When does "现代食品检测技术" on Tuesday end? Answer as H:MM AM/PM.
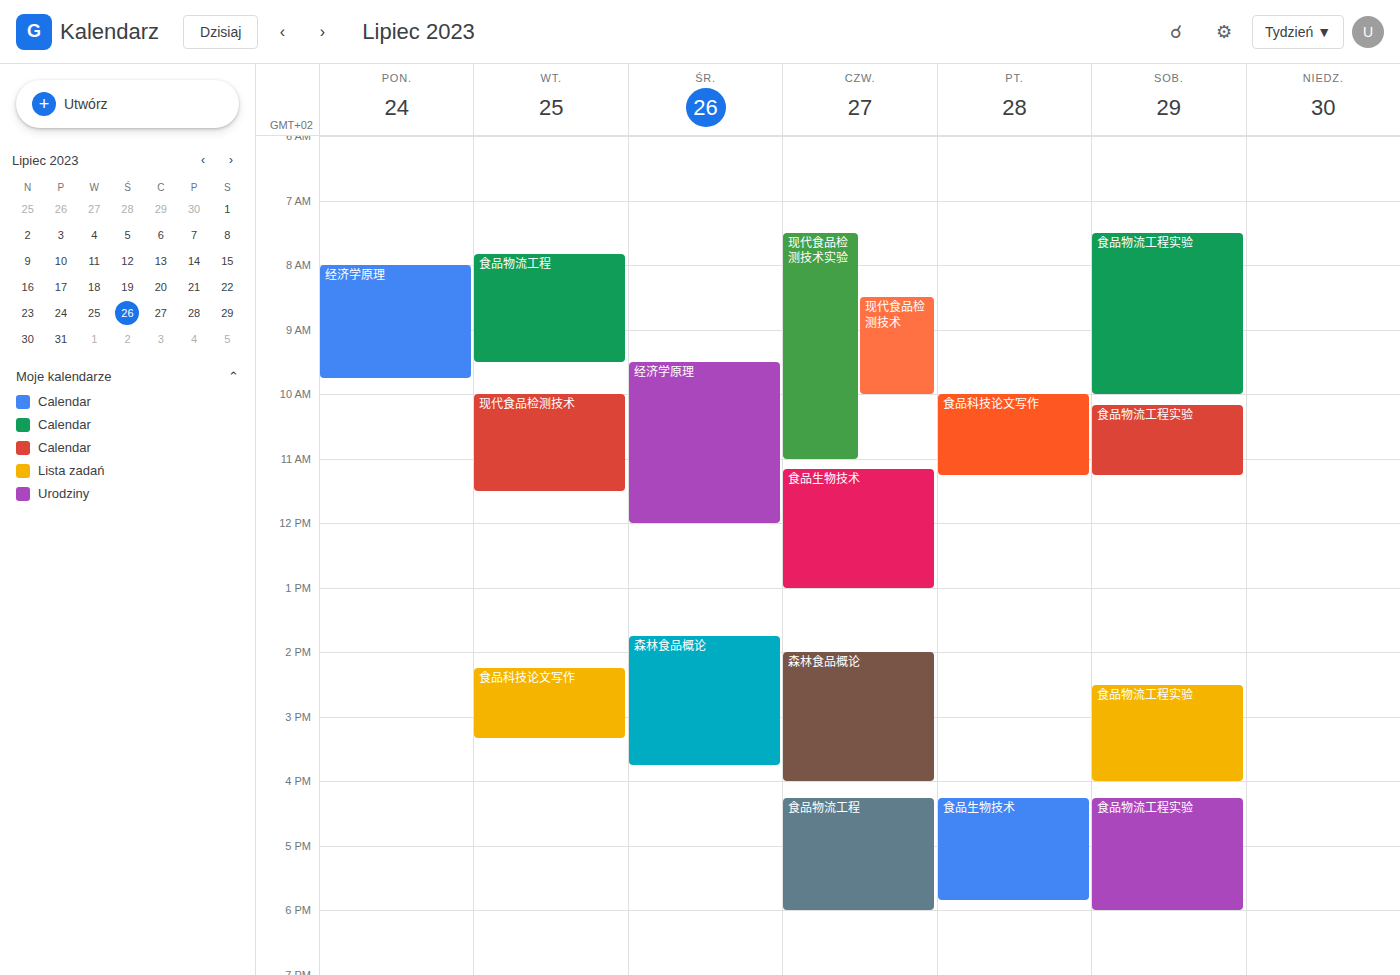
11:30 AM